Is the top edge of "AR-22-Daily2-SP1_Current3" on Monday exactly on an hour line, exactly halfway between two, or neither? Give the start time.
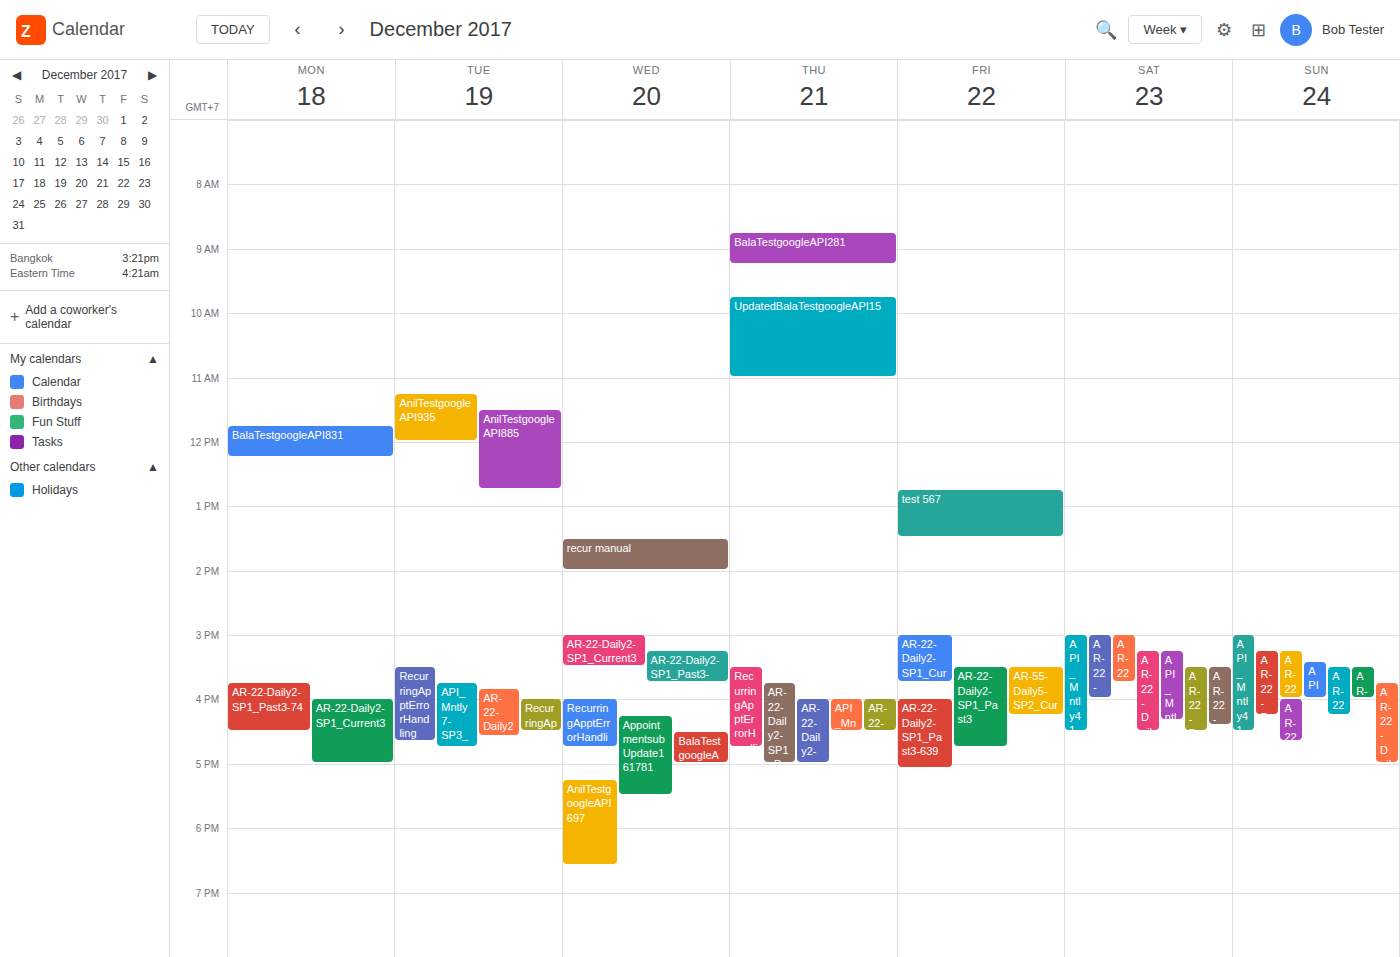
16:00 -- exactly on the 16:00 line.